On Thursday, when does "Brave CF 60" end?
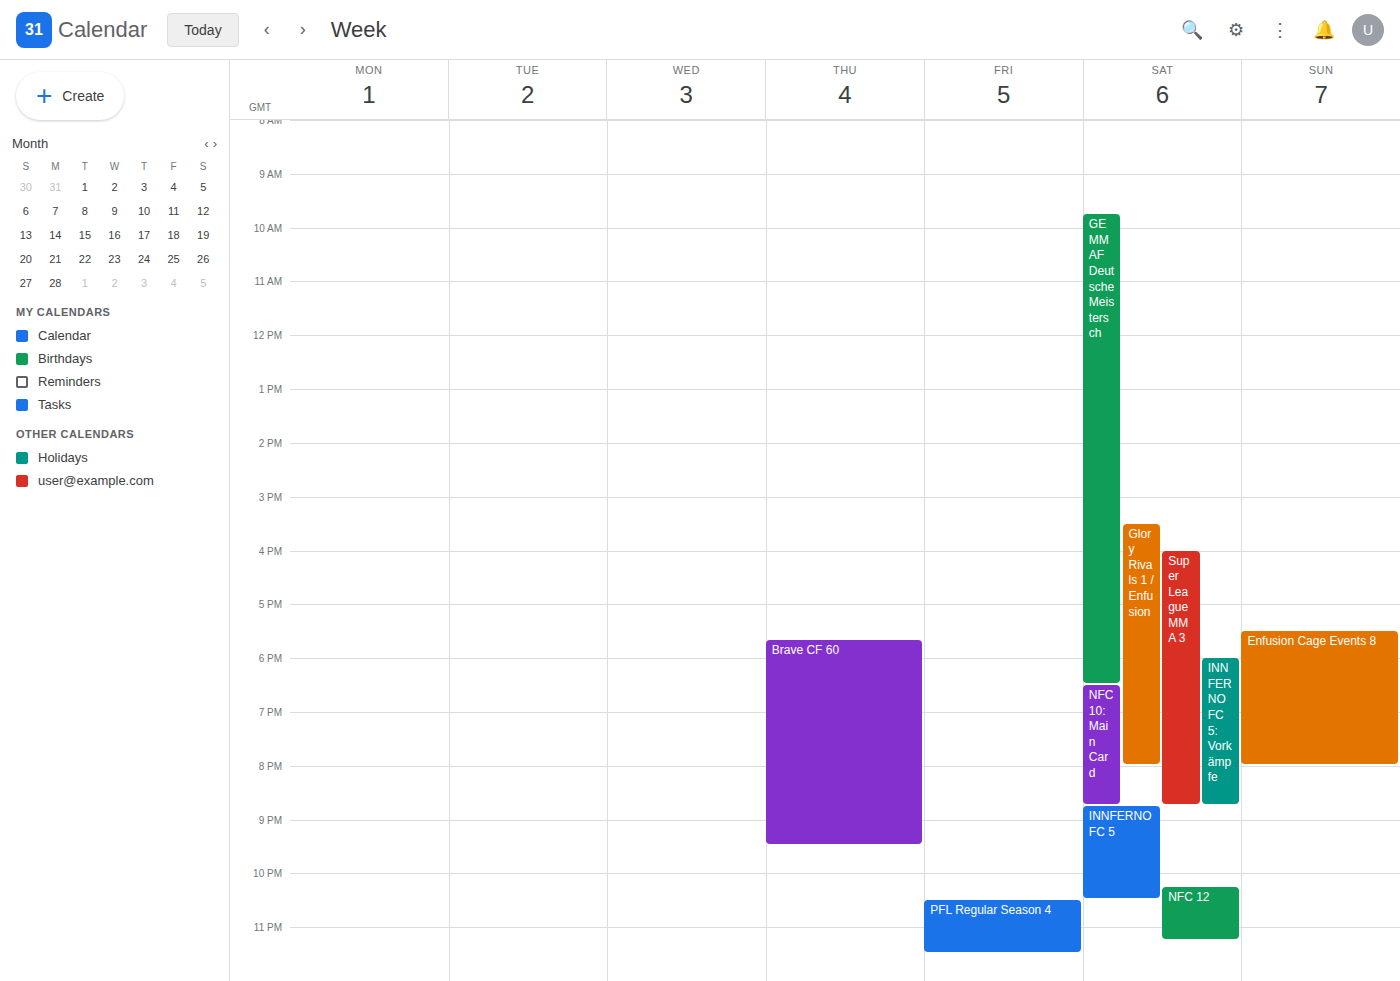
9:30 PM